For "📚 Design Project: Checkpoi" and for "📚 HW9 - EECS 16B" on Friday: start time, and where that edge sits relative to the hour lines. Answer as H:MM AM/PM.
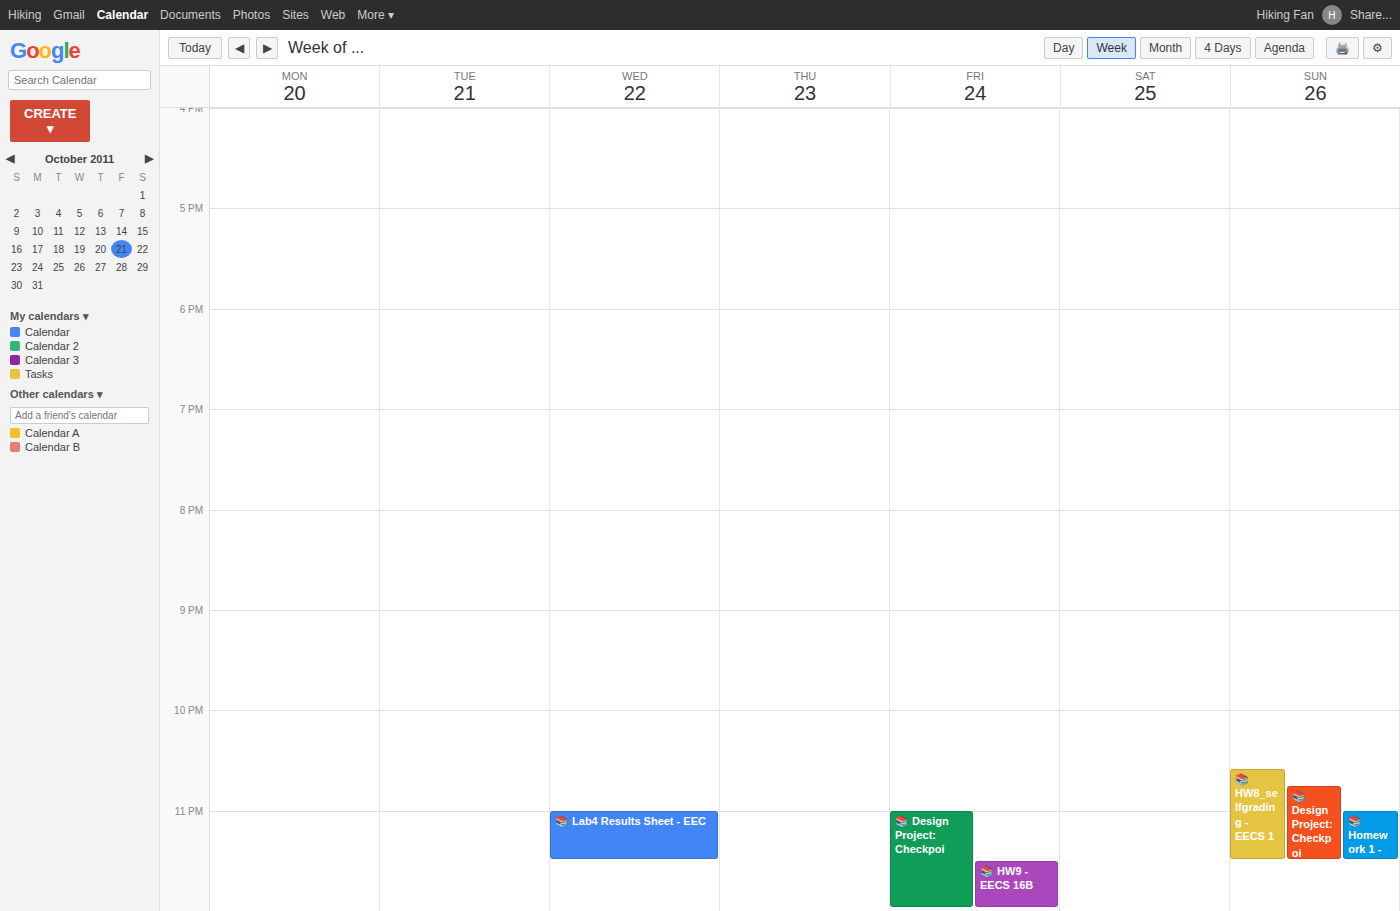
"📚 Design Project: Checkpoi": 11:00 PM, exactly on the 11 PM line. "📚 HW9 - EECS 16B": 11:30 PM, halfway between the 11 PM and 12 AM lines.